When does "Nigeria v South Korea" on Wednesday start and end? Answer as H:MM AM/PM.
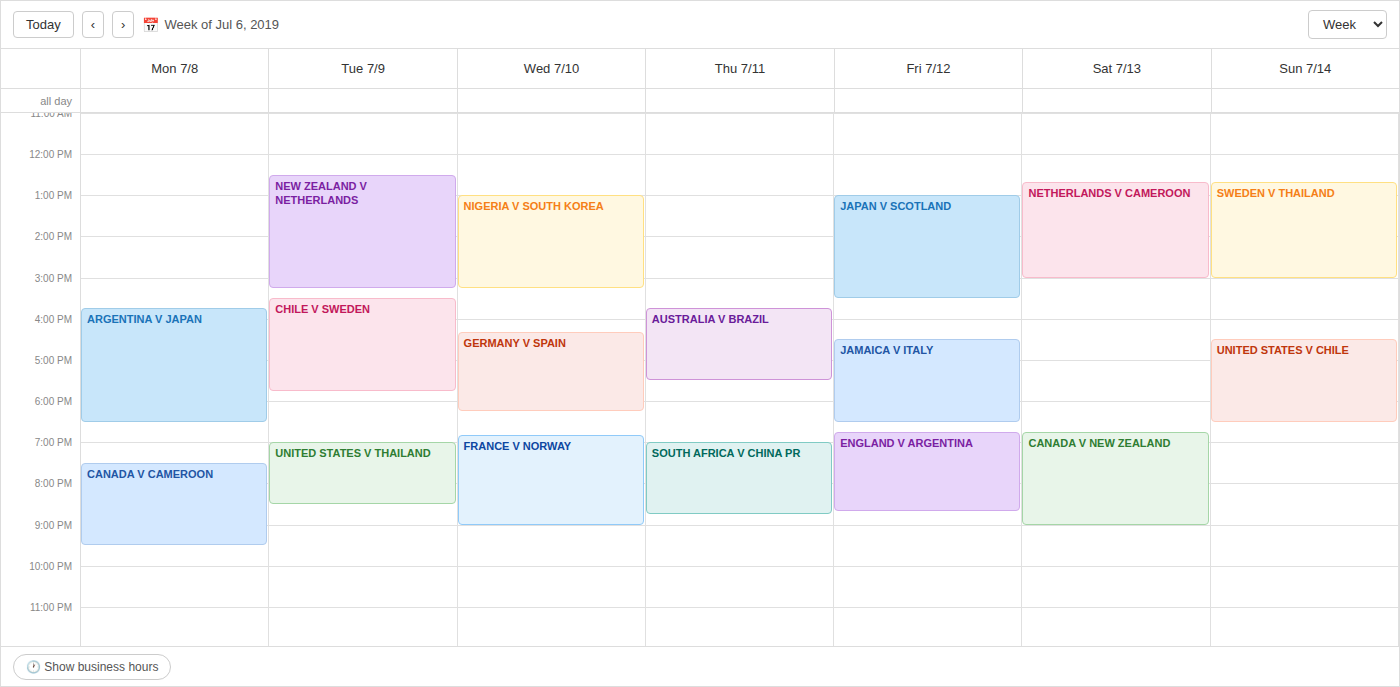
1:00 PM to 3:15 PM